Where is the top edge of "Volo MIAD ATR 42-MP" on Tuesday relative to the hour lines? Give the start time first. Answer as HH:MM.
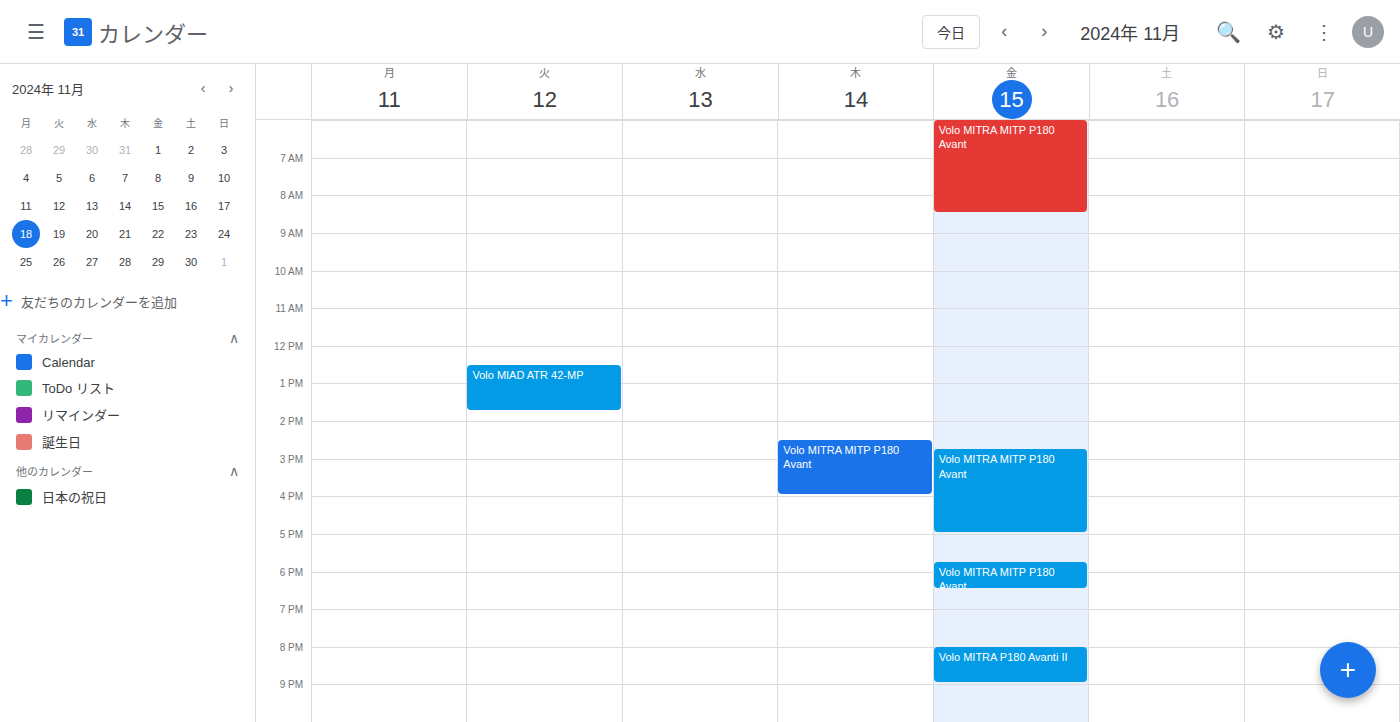
12:30 -- halfway between the 12:00 and 13:00 lines.